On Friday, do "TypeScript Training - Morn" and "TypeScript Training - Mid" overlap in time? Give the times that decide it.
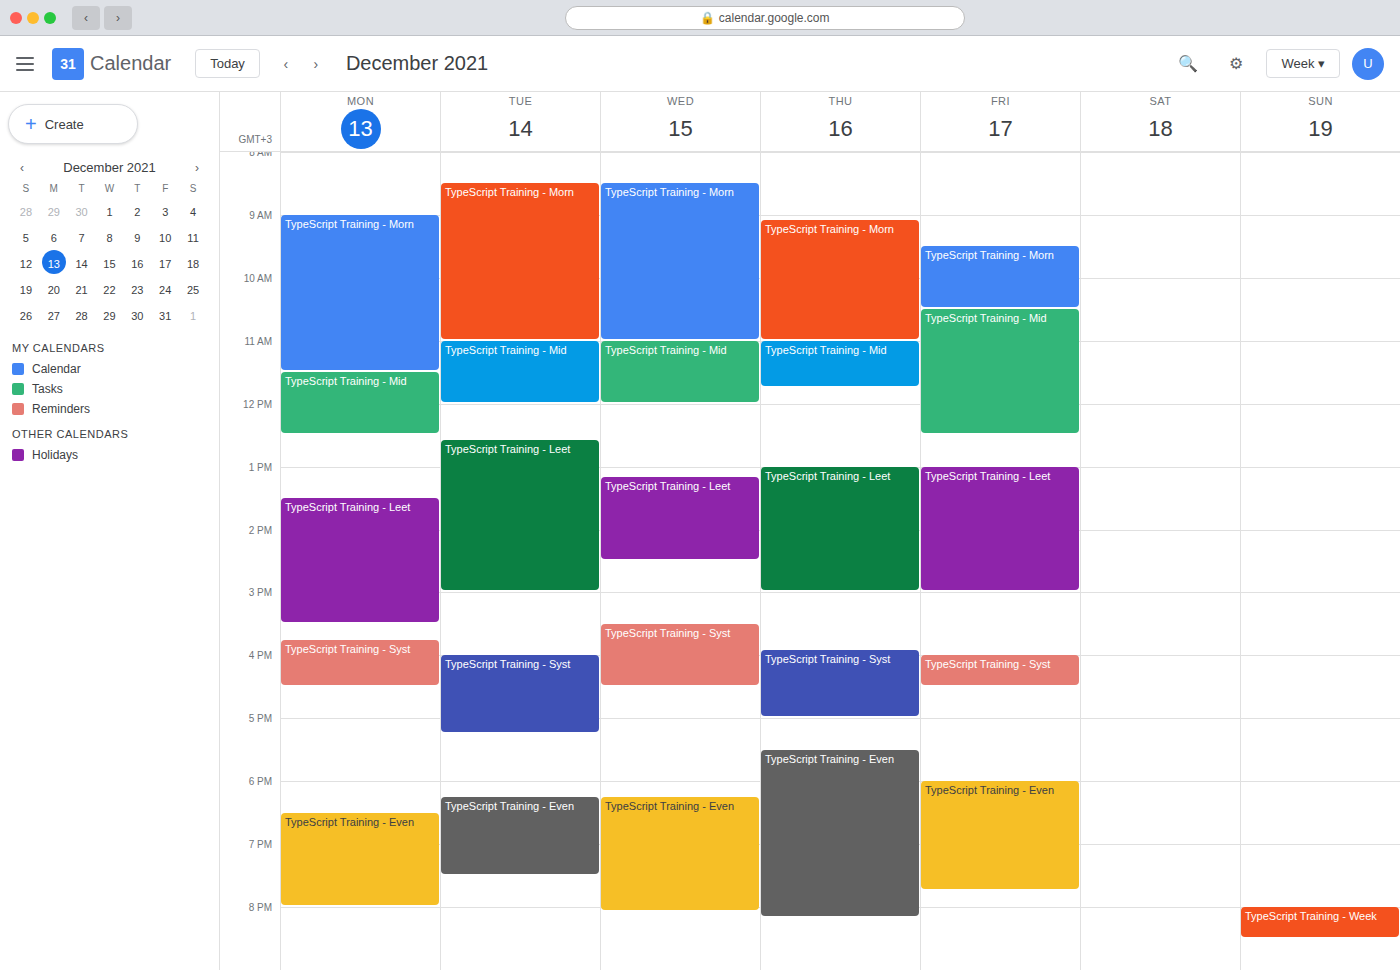
"TypeScript Training - Morn" ends at 10:30 AM, exactly when "TypeScript Training - Mid" starts -- they touch but do not overlap.